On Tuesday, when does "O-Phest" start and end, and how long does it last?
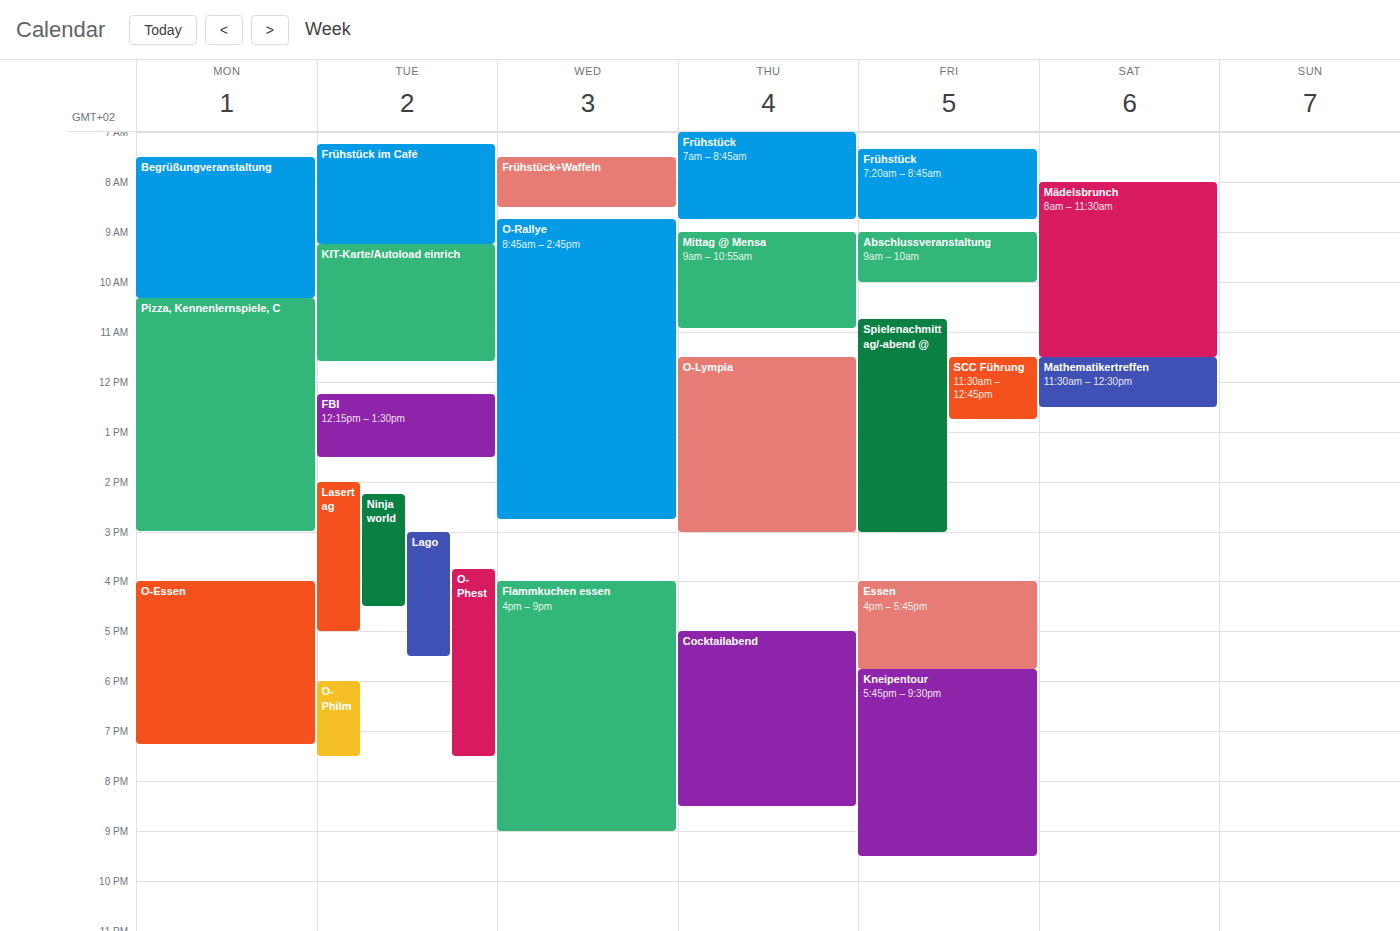
3:45 PM to 7:30 PM, 3 hours 45 minutes